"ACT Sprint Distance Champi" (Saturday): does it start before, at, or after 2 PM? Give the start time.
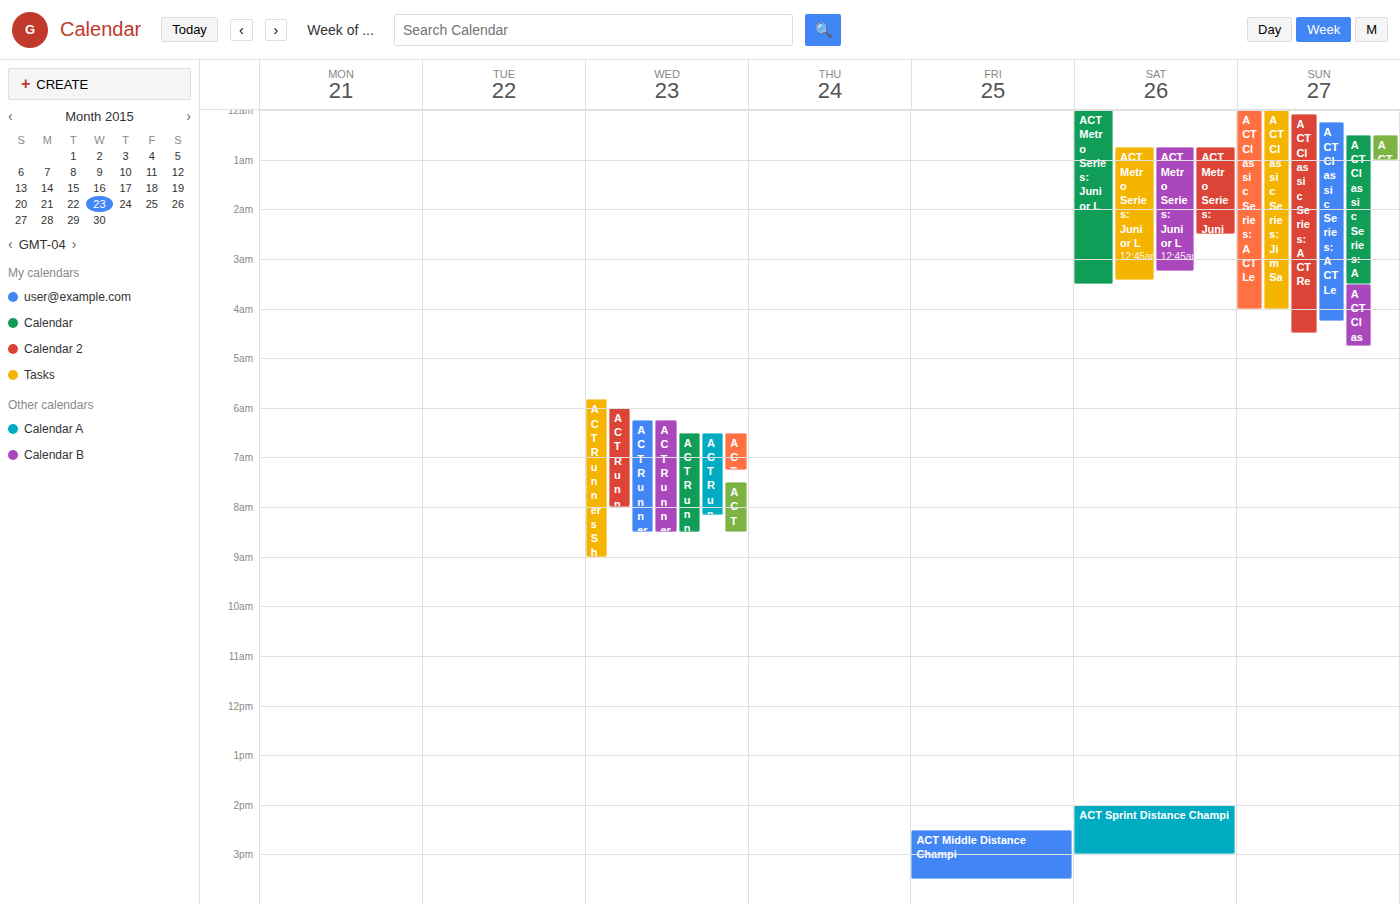
2:00 PM -- exactly at 2 PM, on the 2 PM line.